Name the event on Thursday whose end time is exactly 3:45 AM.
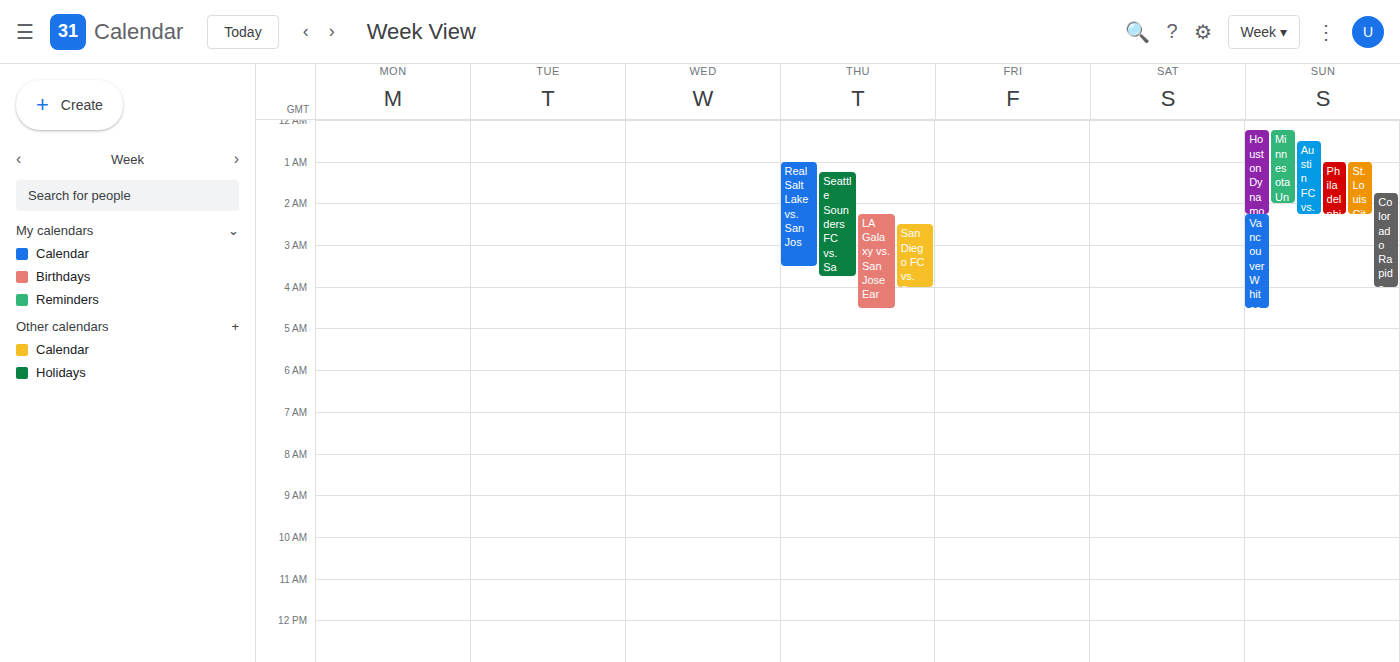
"Seattle Sounders FC vs. Sa"